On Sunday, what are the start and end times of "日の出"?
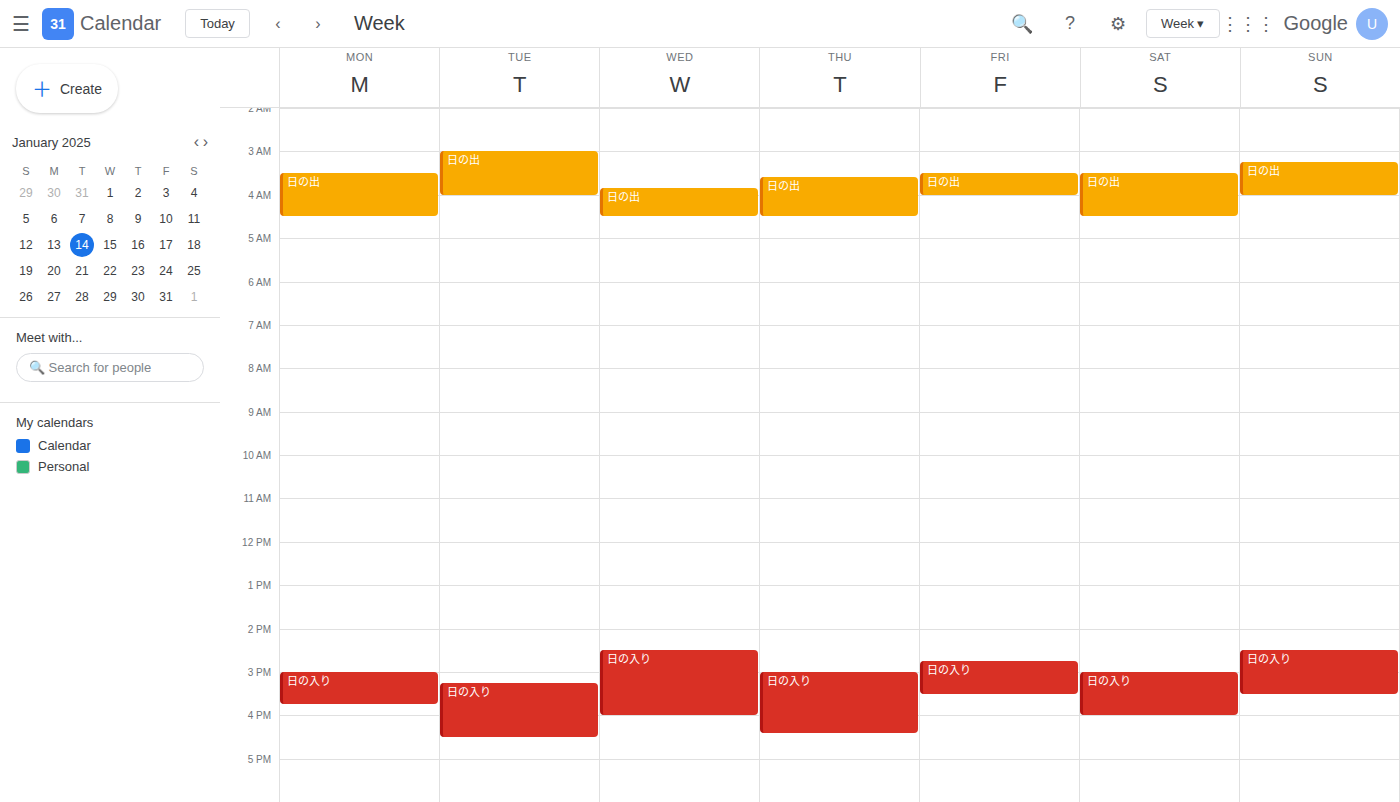
3:15 AM to 4:00 AM